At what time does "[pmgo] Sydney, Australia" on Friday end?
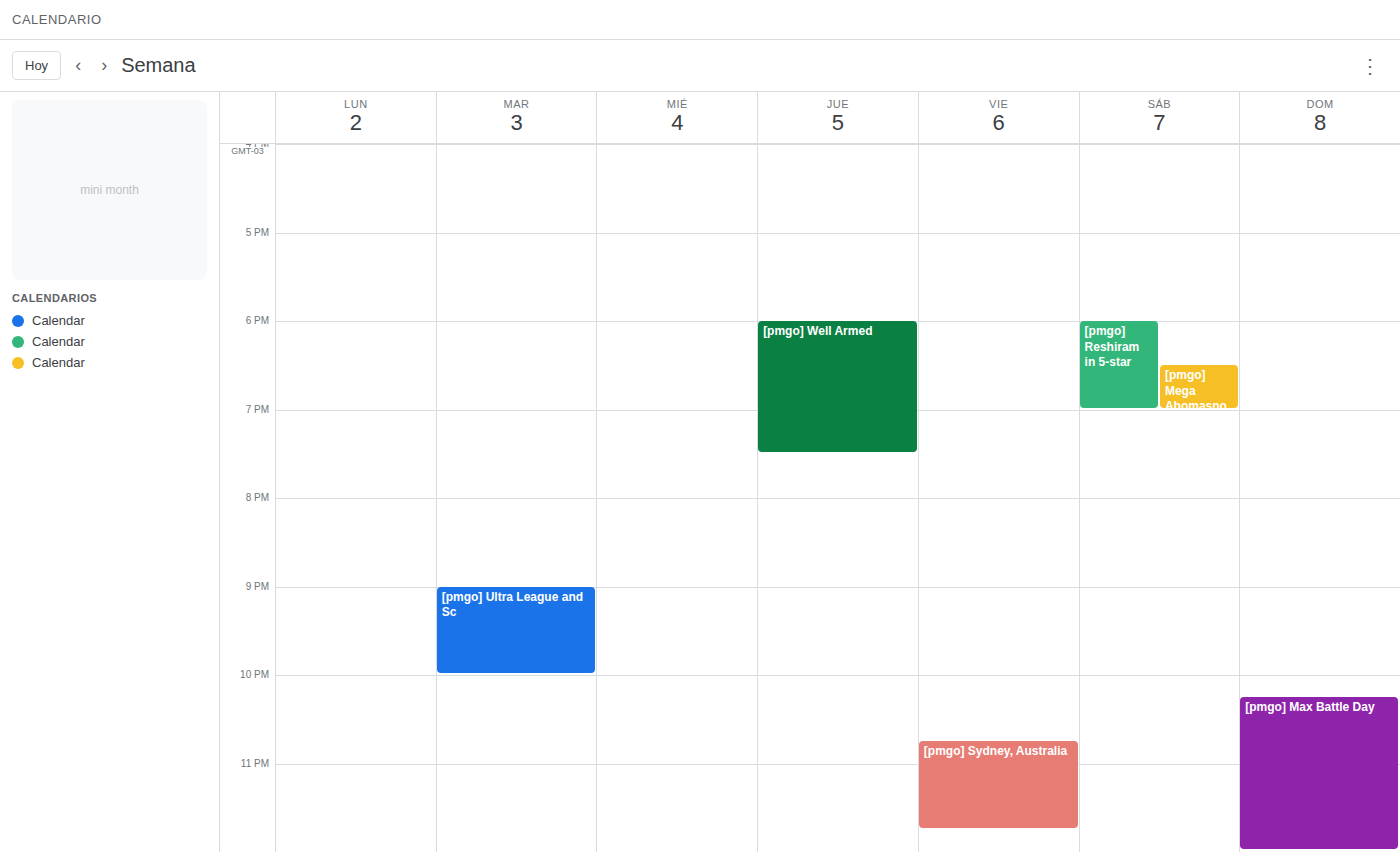
23:45